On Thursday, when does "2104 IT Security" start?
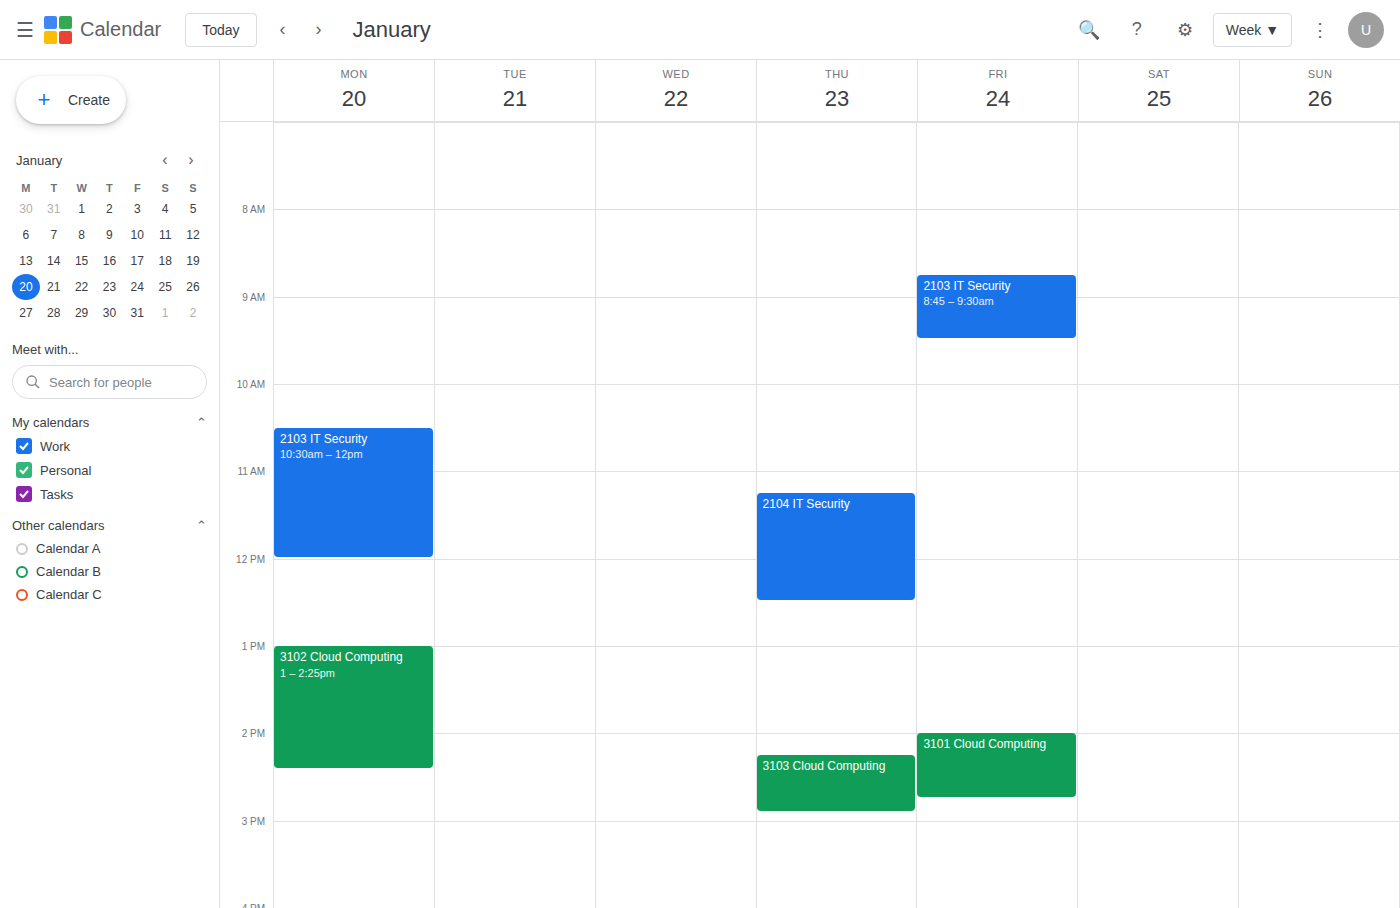
11:15 AM